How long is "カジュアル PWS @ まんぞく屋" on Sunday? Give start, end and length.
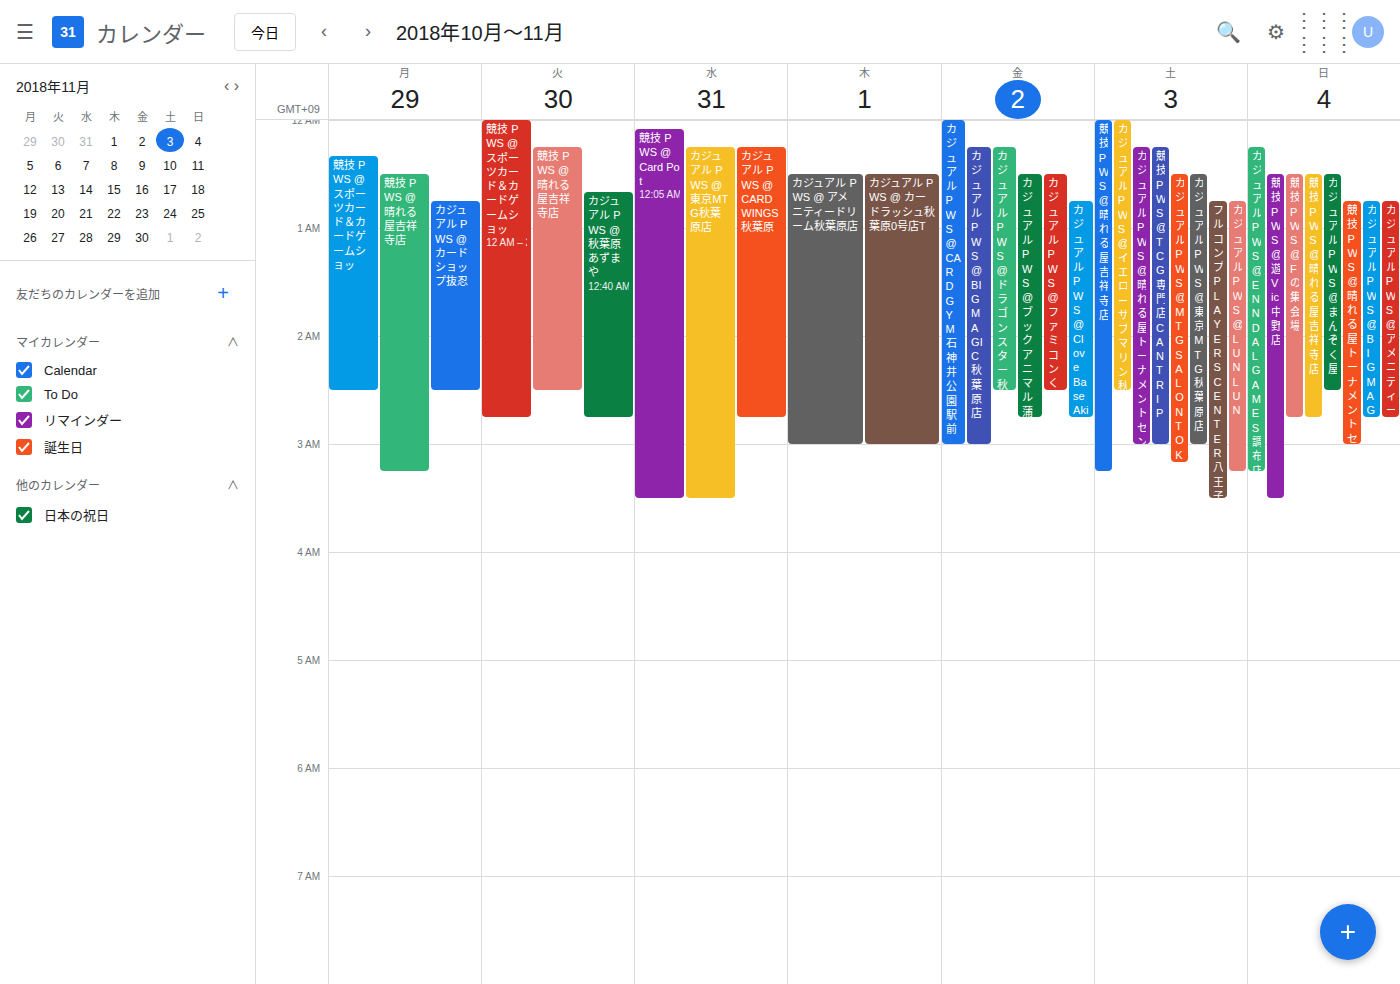
12:30 AM to 2:30 AM, 2 hours